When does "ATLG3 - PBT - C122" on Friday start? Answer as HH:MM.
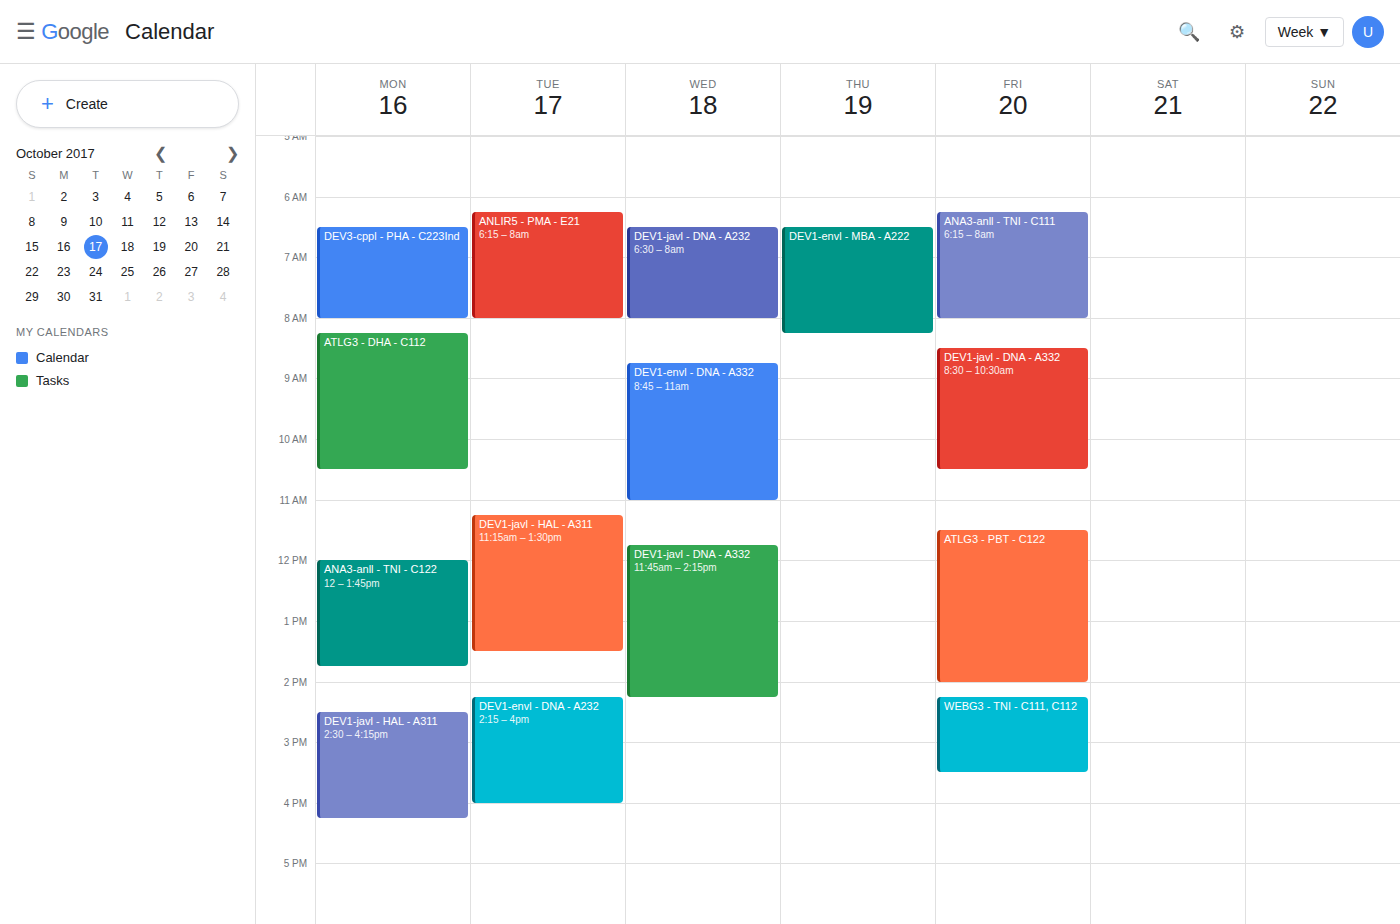
11:30